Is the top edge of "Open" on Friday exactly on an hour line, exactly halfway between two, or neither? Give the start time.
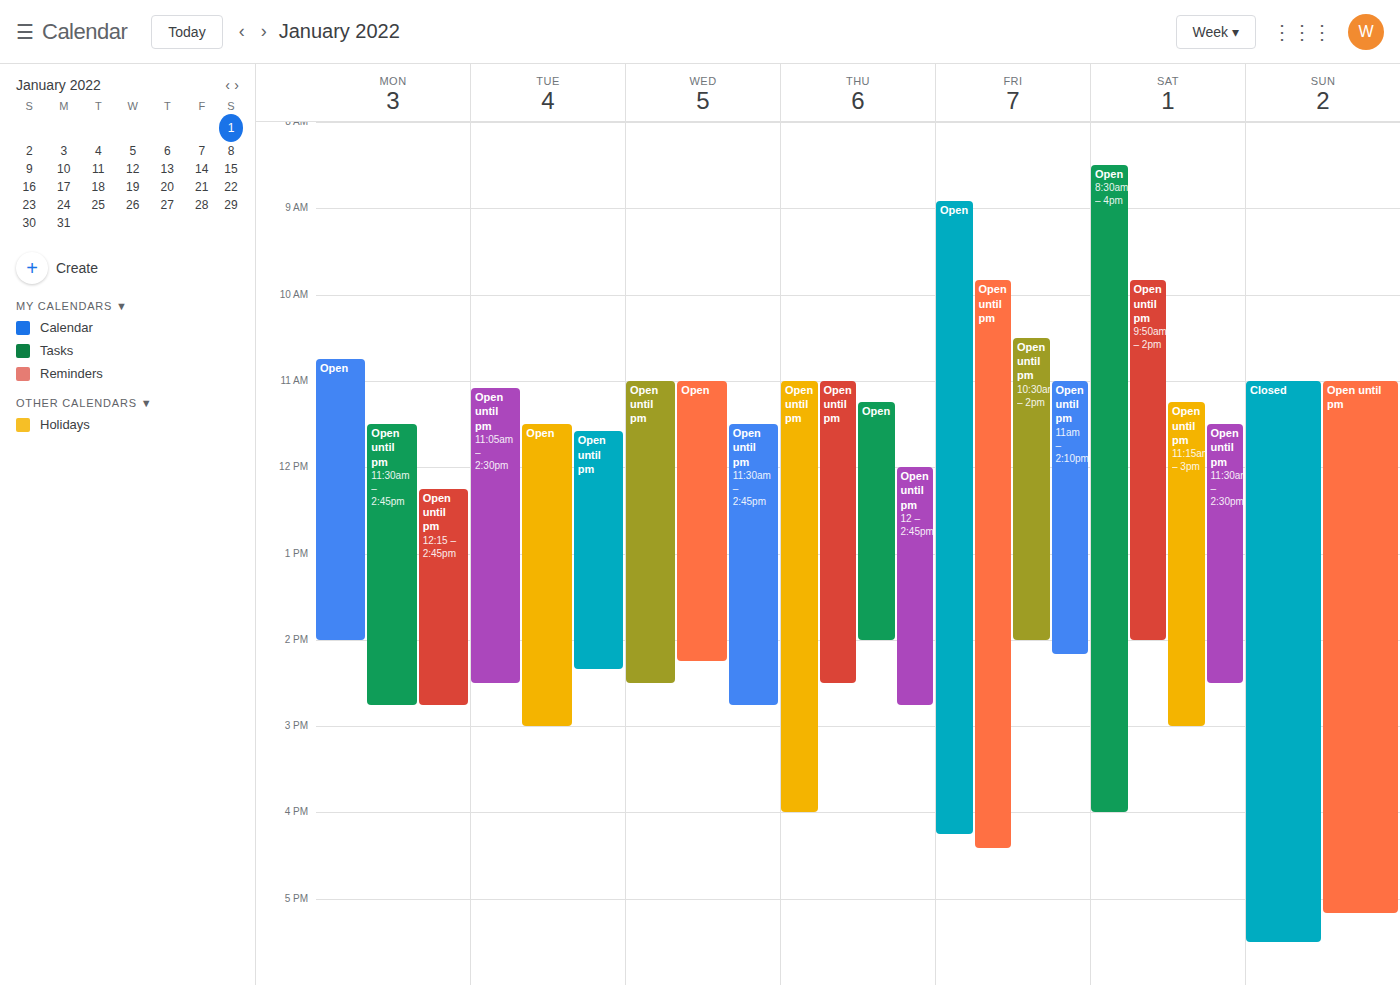
8:55 AM -- neither: 55 minutes below the 8 AM line and 5 minutes above the 9 AM line.